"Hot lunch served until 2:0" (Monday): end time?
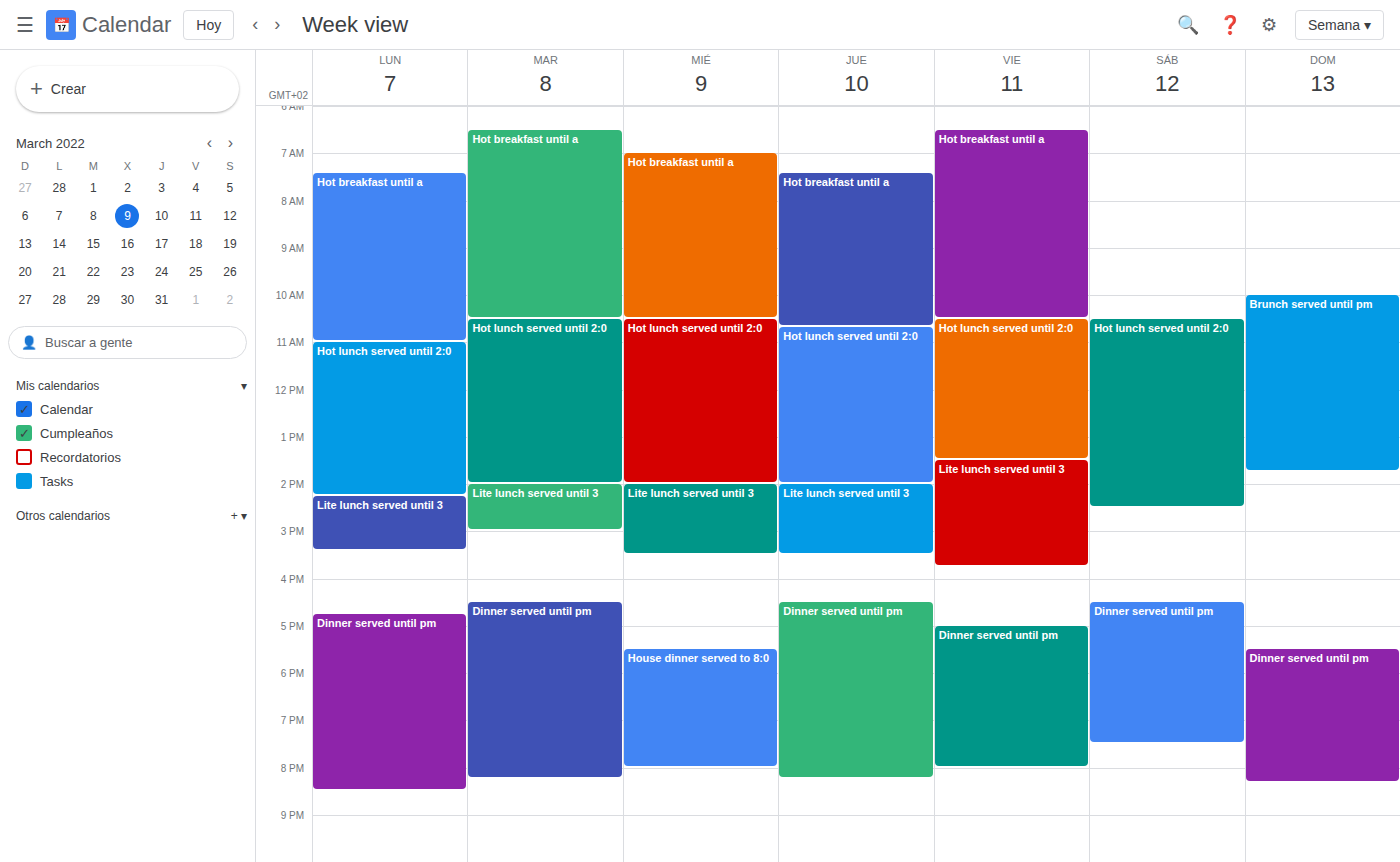
2:15 PM